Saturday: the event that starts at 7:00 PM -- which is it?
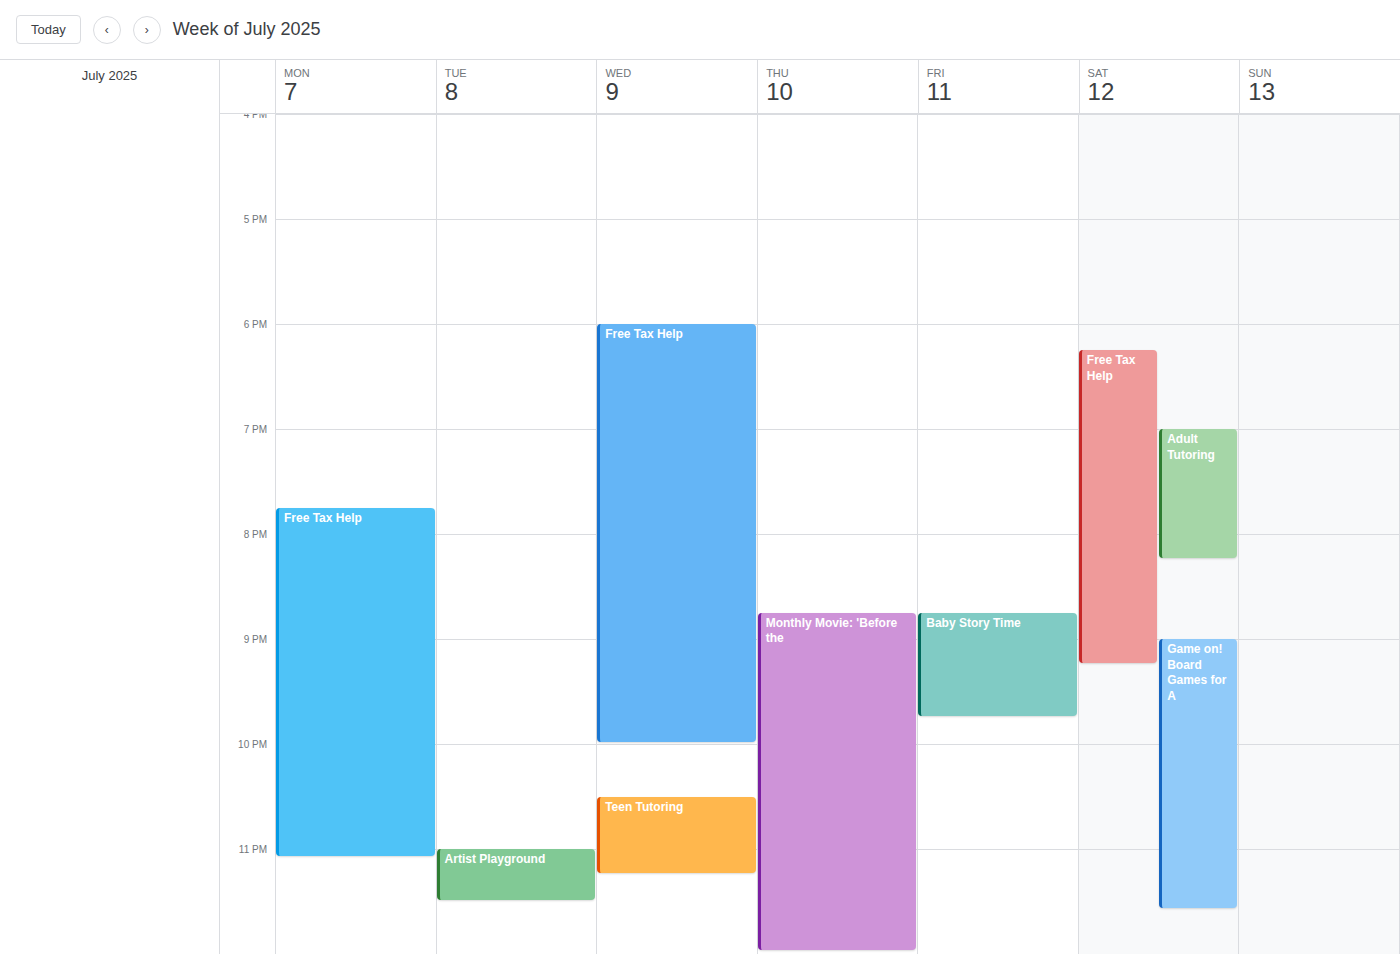
"Adult Tutoring"